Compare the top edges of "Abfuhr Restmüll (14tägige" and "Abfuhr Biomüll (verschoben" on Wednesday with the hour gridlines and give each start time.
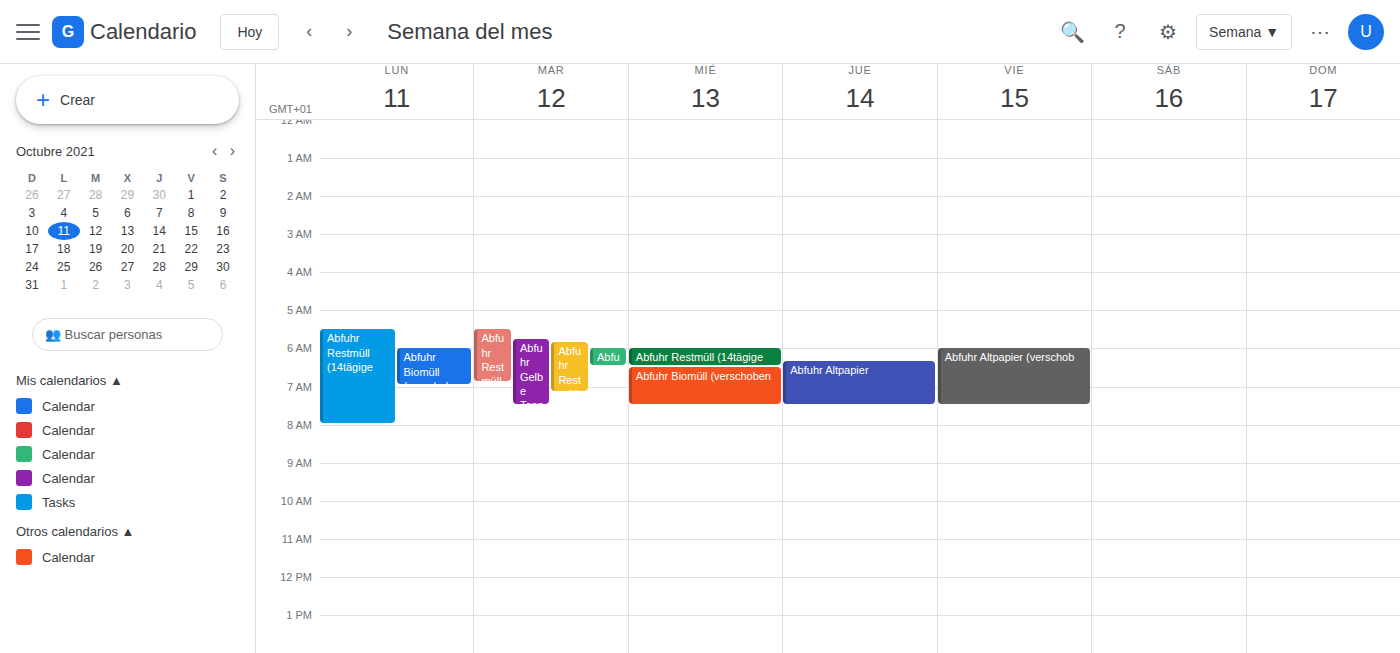
"Abfuhr Restmüll (14tägige": 06:00, exactly on the 06:00 line. "Abfuhr Biomüll (verschoben": 06:30, halfway between the 06:00 and 07:00 lines.